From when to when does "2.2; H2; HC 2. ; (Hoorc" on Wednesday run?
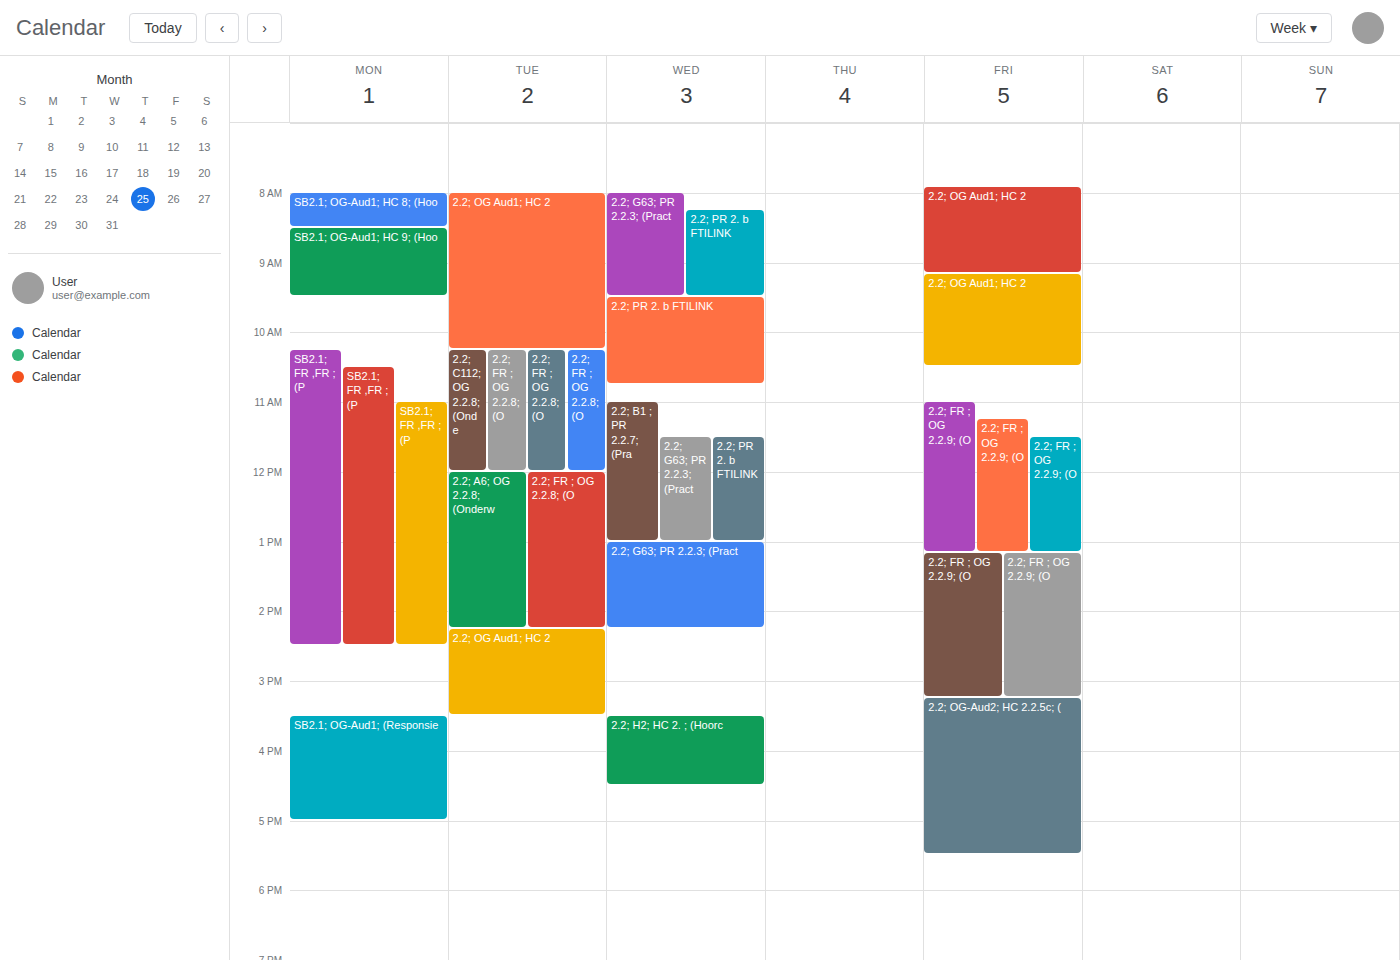
3:30 PM to 4:30 PM